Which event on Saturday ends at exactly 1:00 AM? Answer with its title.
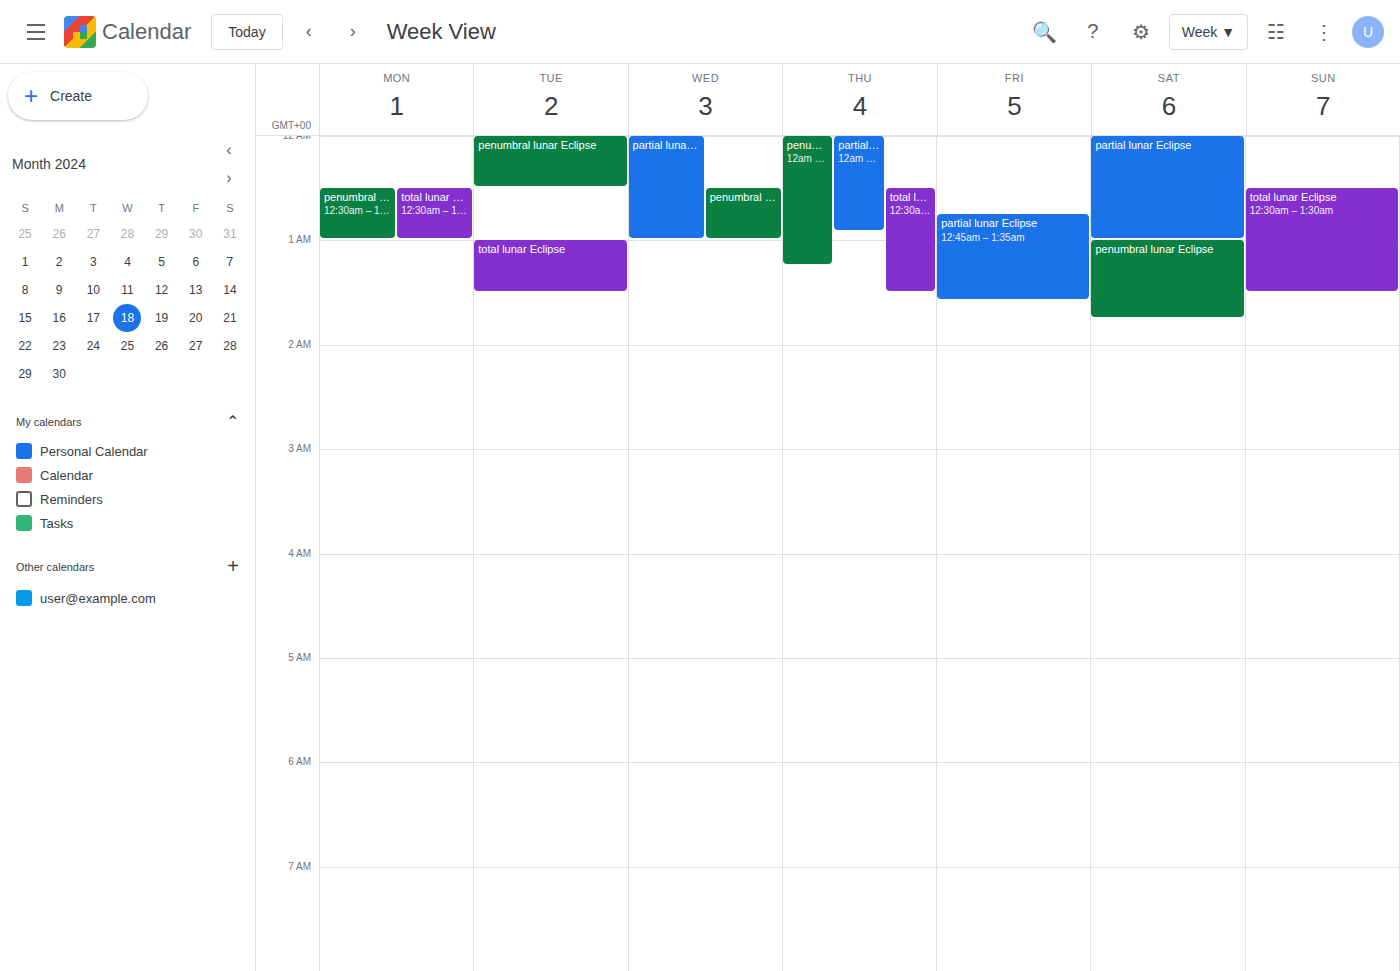
"partial lunar Eclipse"